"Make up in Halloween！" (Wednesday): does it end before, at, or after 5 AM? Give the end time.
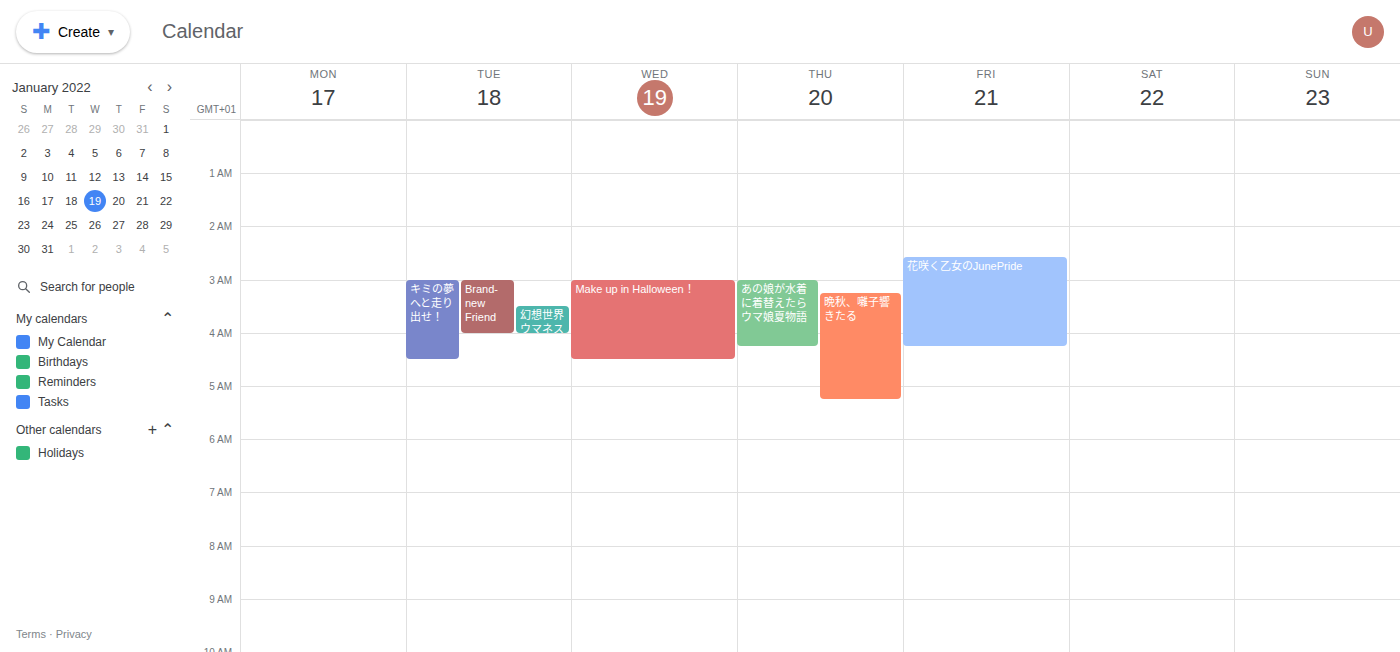
4:30 AM -- before 5 AM, 30 minutes above the 5 AM line.